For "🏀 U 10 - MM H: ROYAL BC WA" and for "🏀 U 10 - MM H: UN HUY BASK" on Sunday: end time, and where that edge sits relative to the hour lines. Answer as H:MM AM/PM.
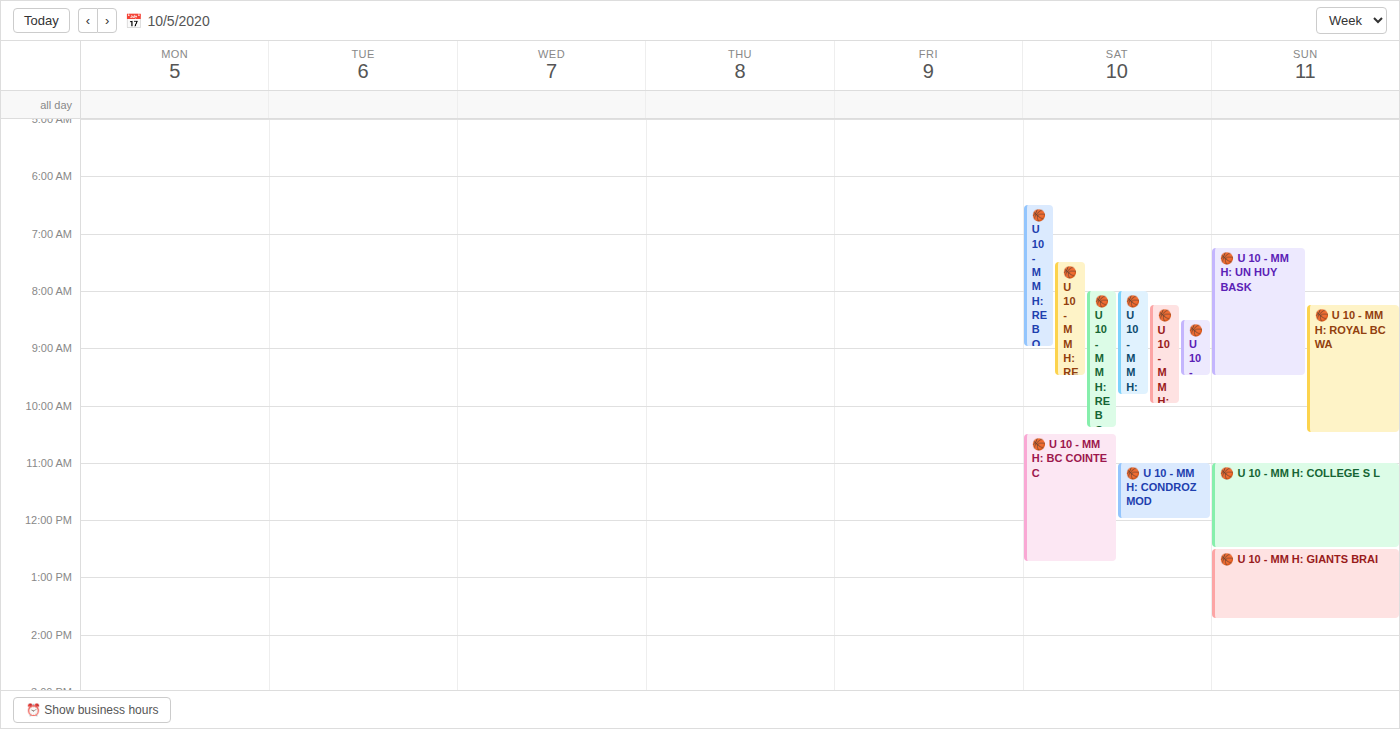
"🏀 U 10 - MM H: ROYAL BC WA": 10:30 AM, halfway between the 10 AM and 11 AM lines. "🏀 U 10 - MM H: UN HUY BASK": 9:30 AM, halfway between the 9 AM and 10 AM lines.